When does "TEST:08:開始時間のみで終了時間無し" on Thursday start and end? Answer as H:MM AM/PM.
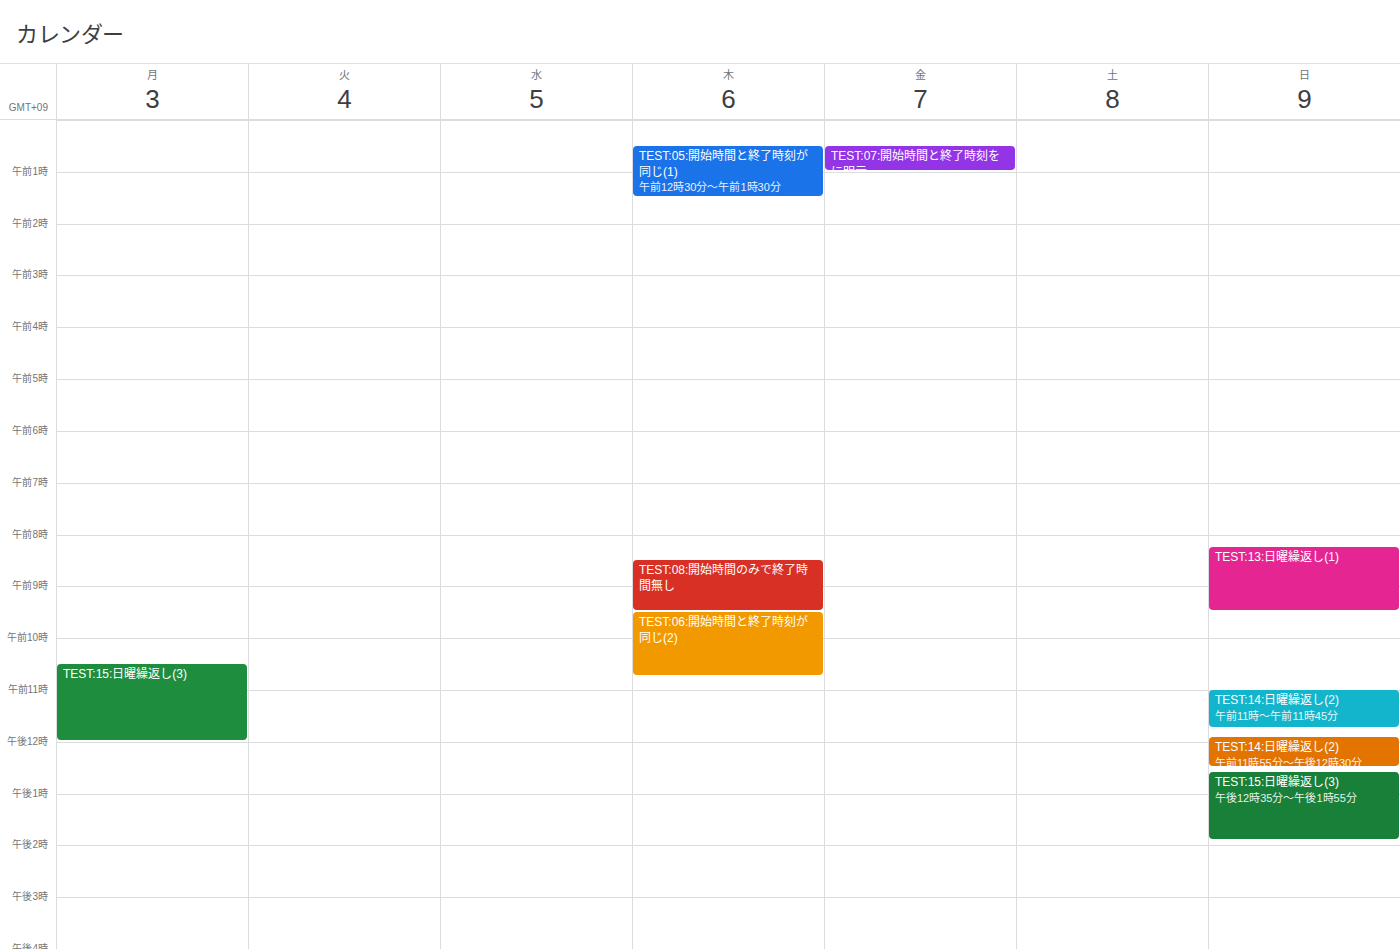
8:30 AM to 9:30 AM